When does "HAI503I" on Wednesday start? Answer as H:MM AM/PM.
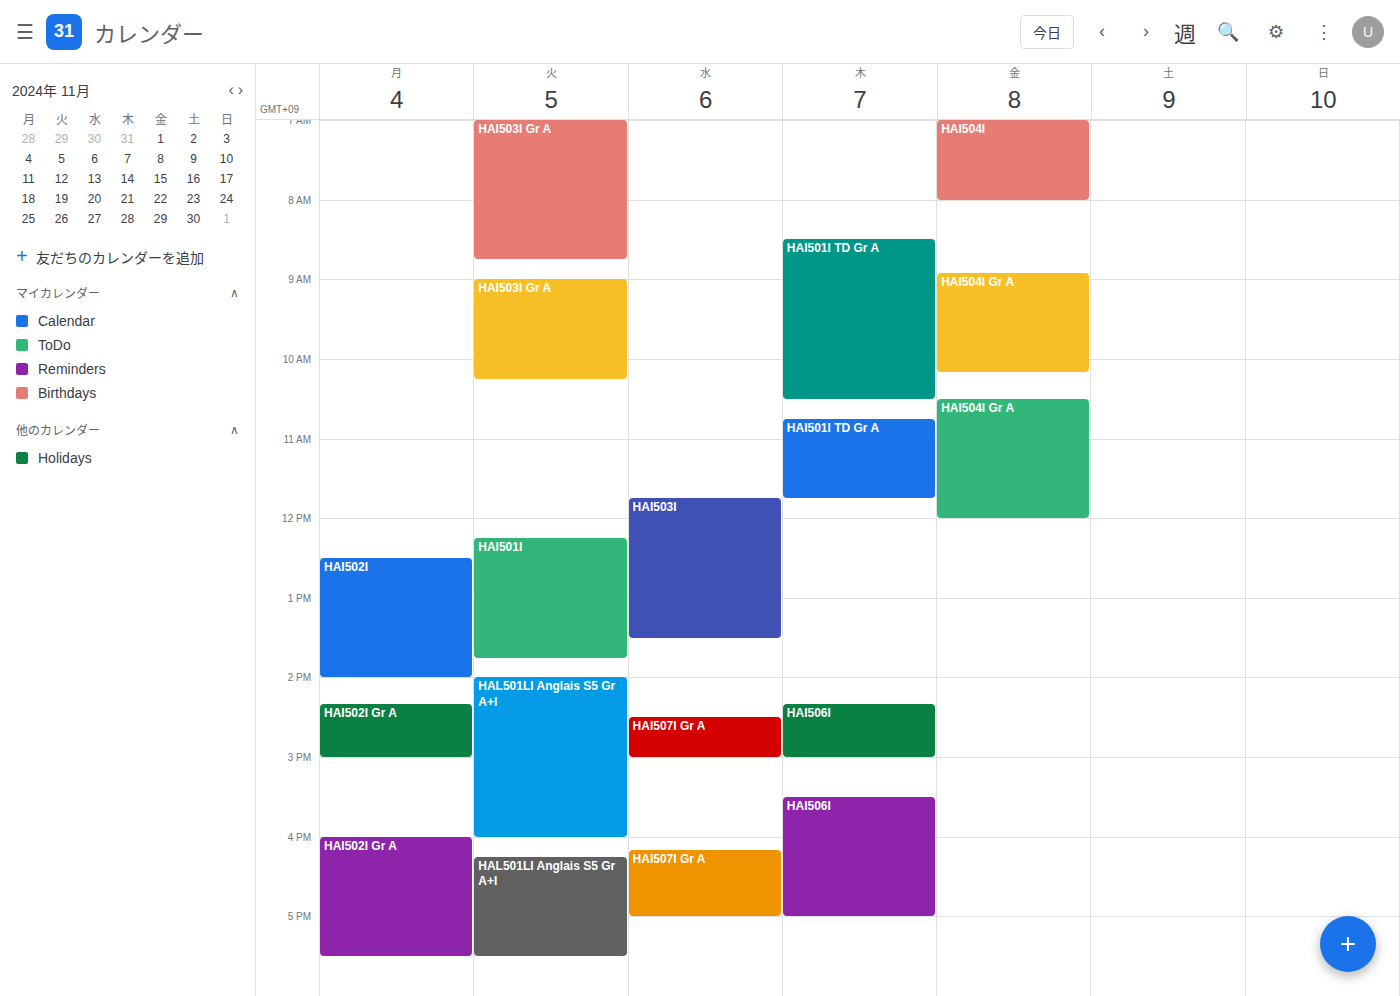
11:45 AM